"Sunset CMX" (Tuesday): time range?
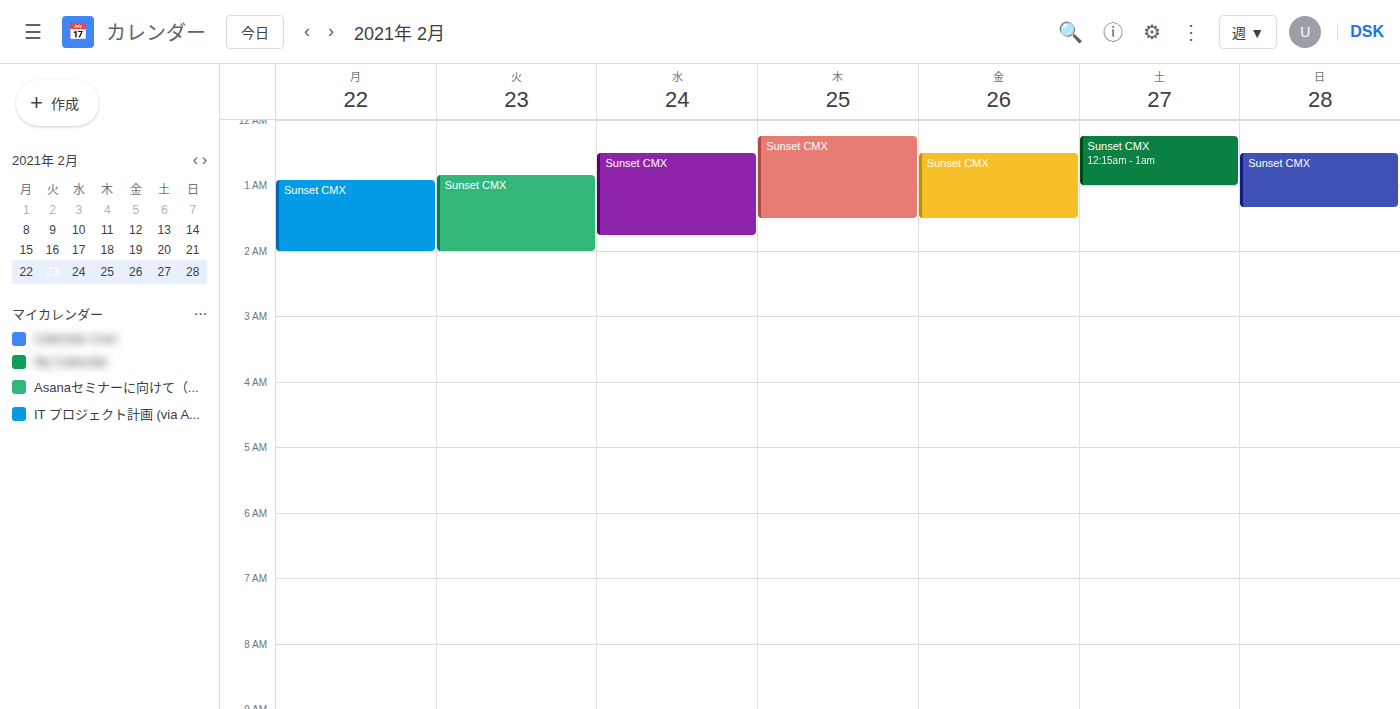
00:50 to 02:00